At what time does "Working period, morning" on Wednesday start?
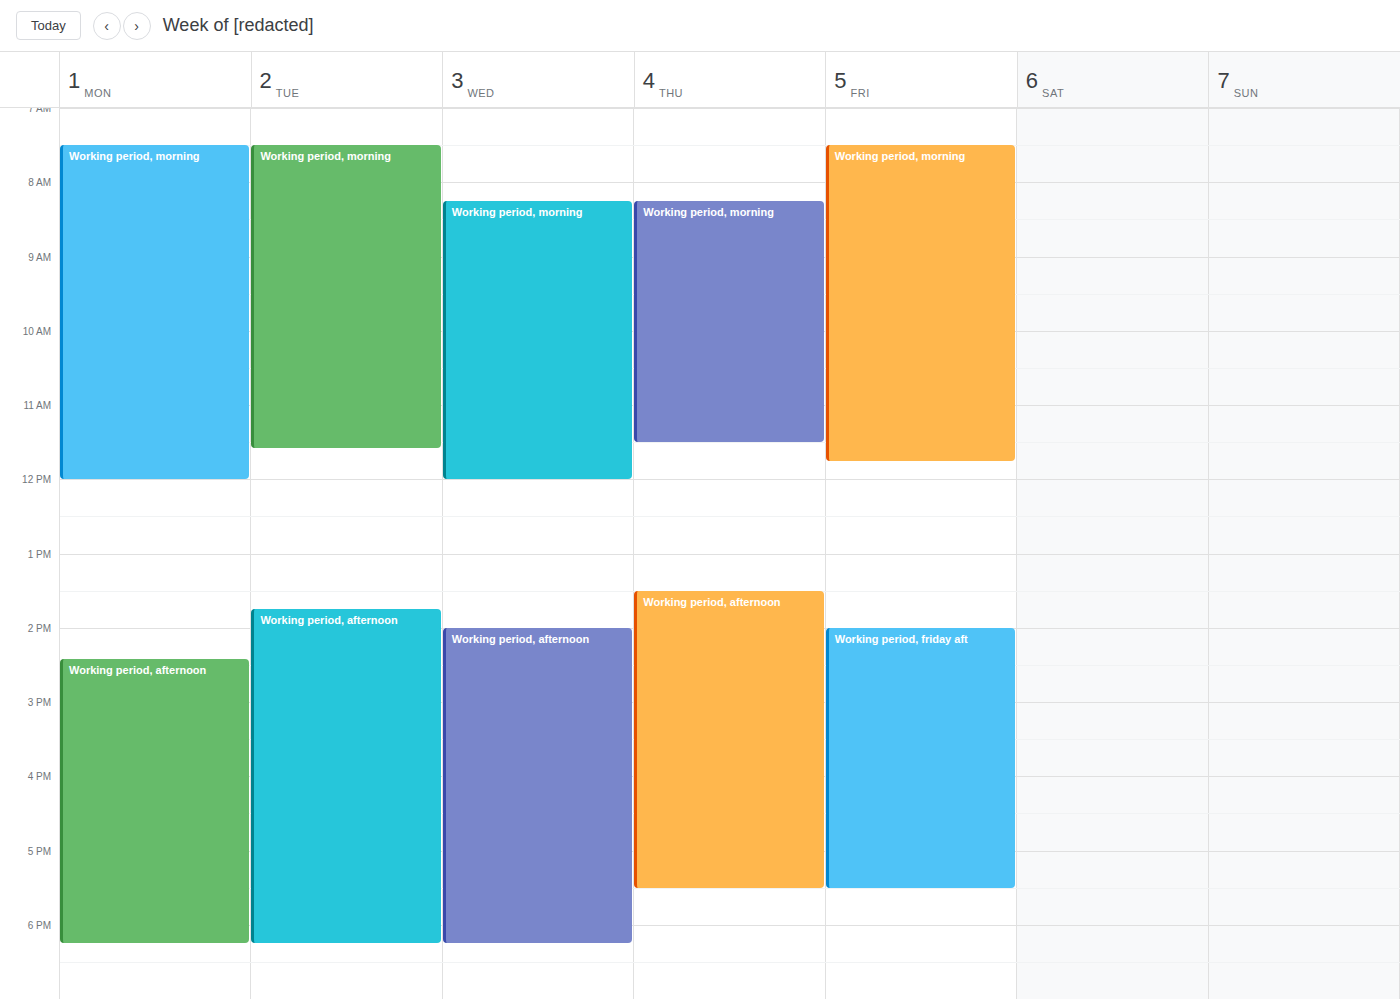
8:15 AM